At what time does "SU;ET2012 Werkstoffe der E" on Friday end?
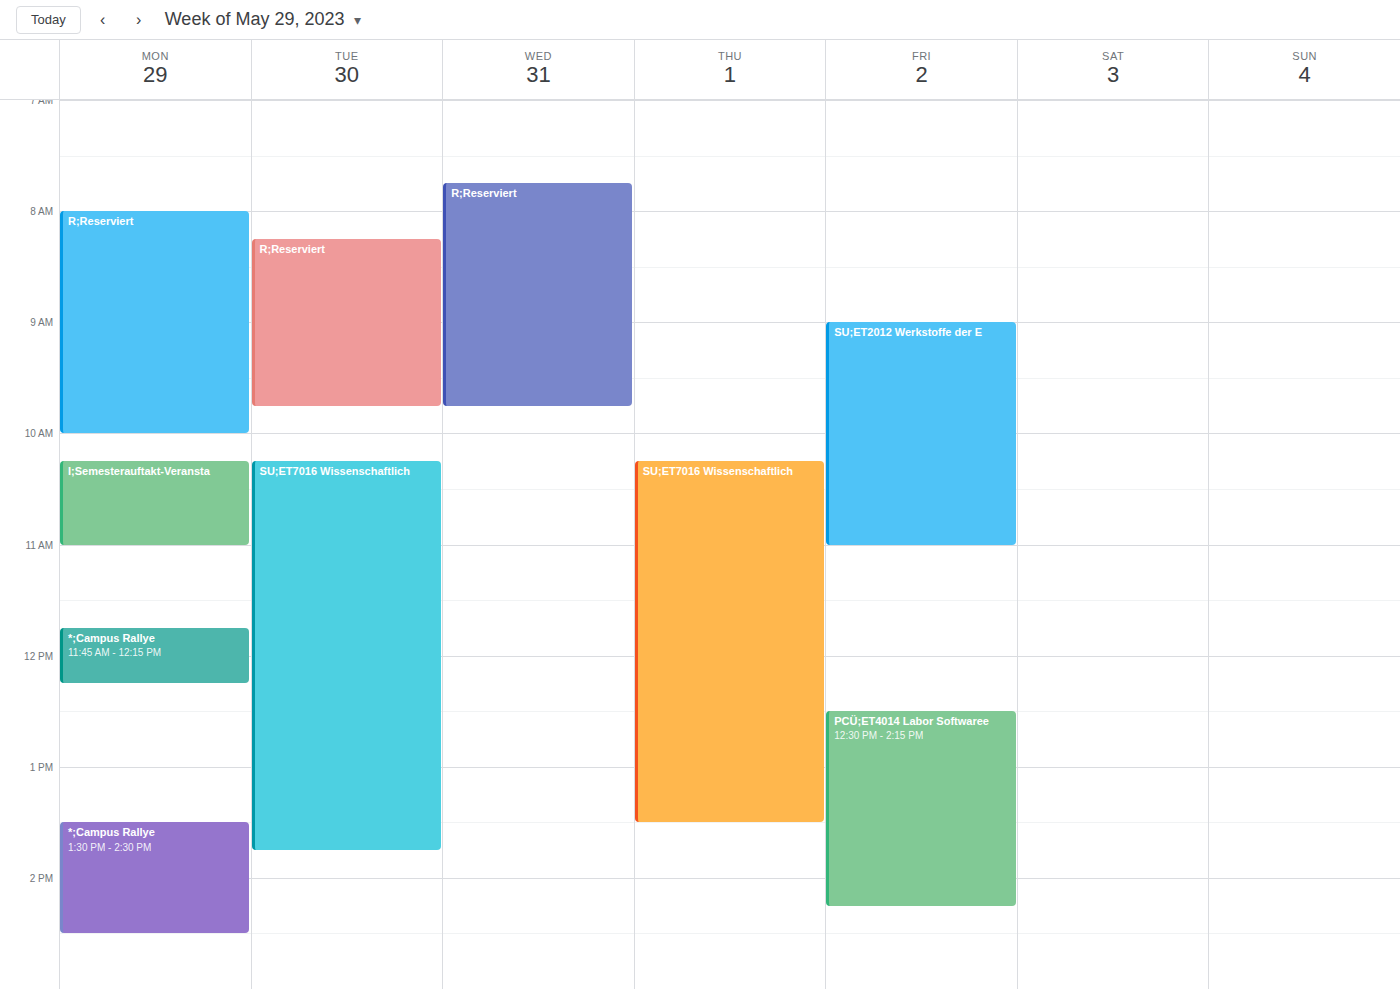
11:00 AM